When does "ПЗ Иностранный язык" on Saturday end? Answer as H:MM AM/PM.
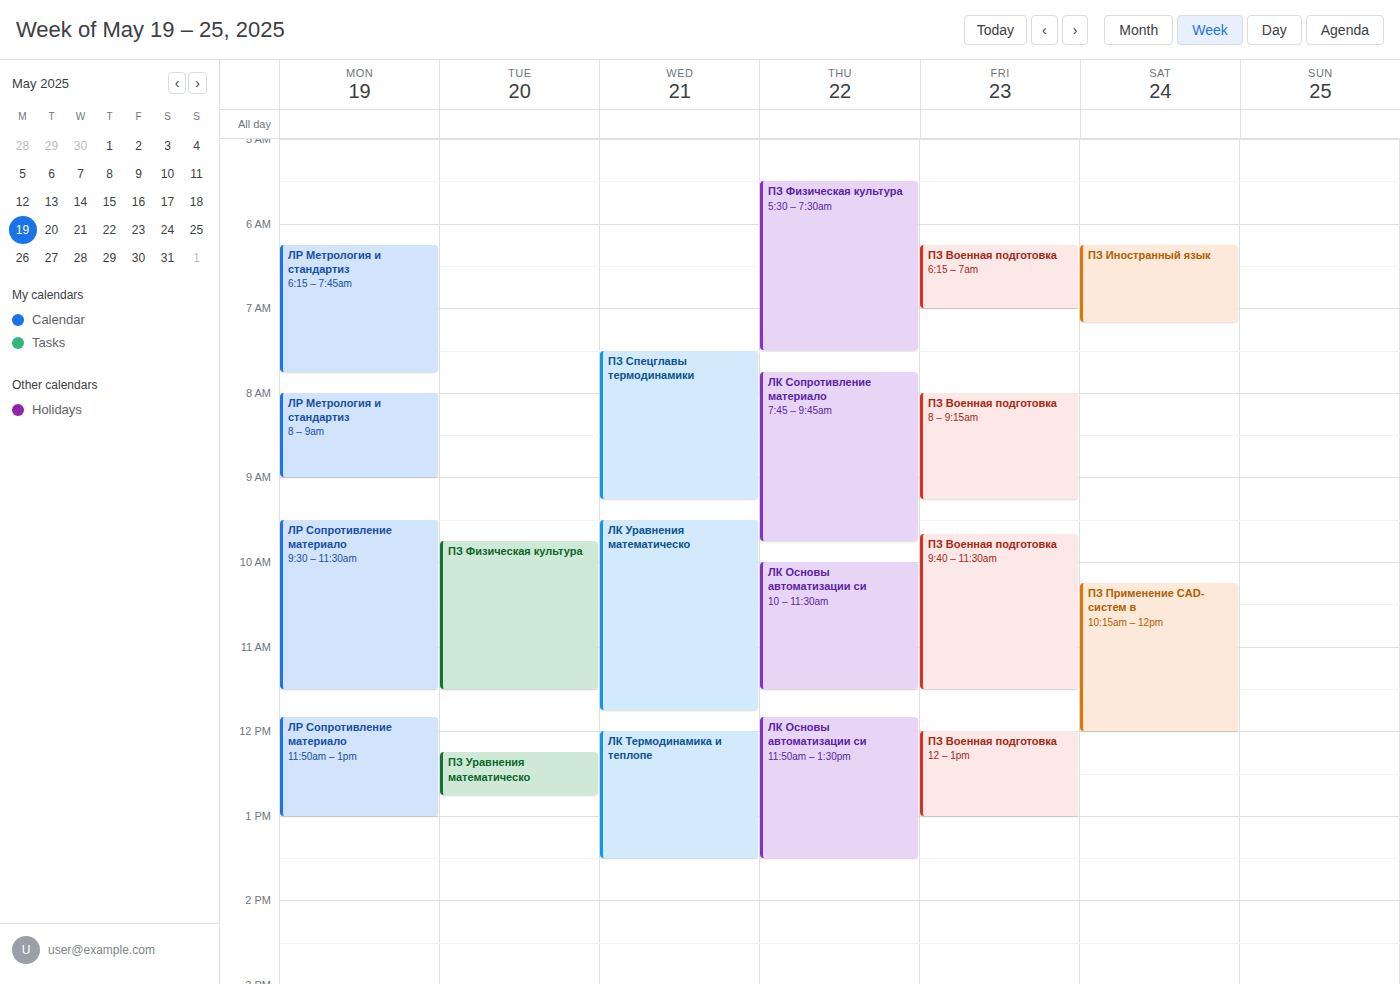
7:10 AM